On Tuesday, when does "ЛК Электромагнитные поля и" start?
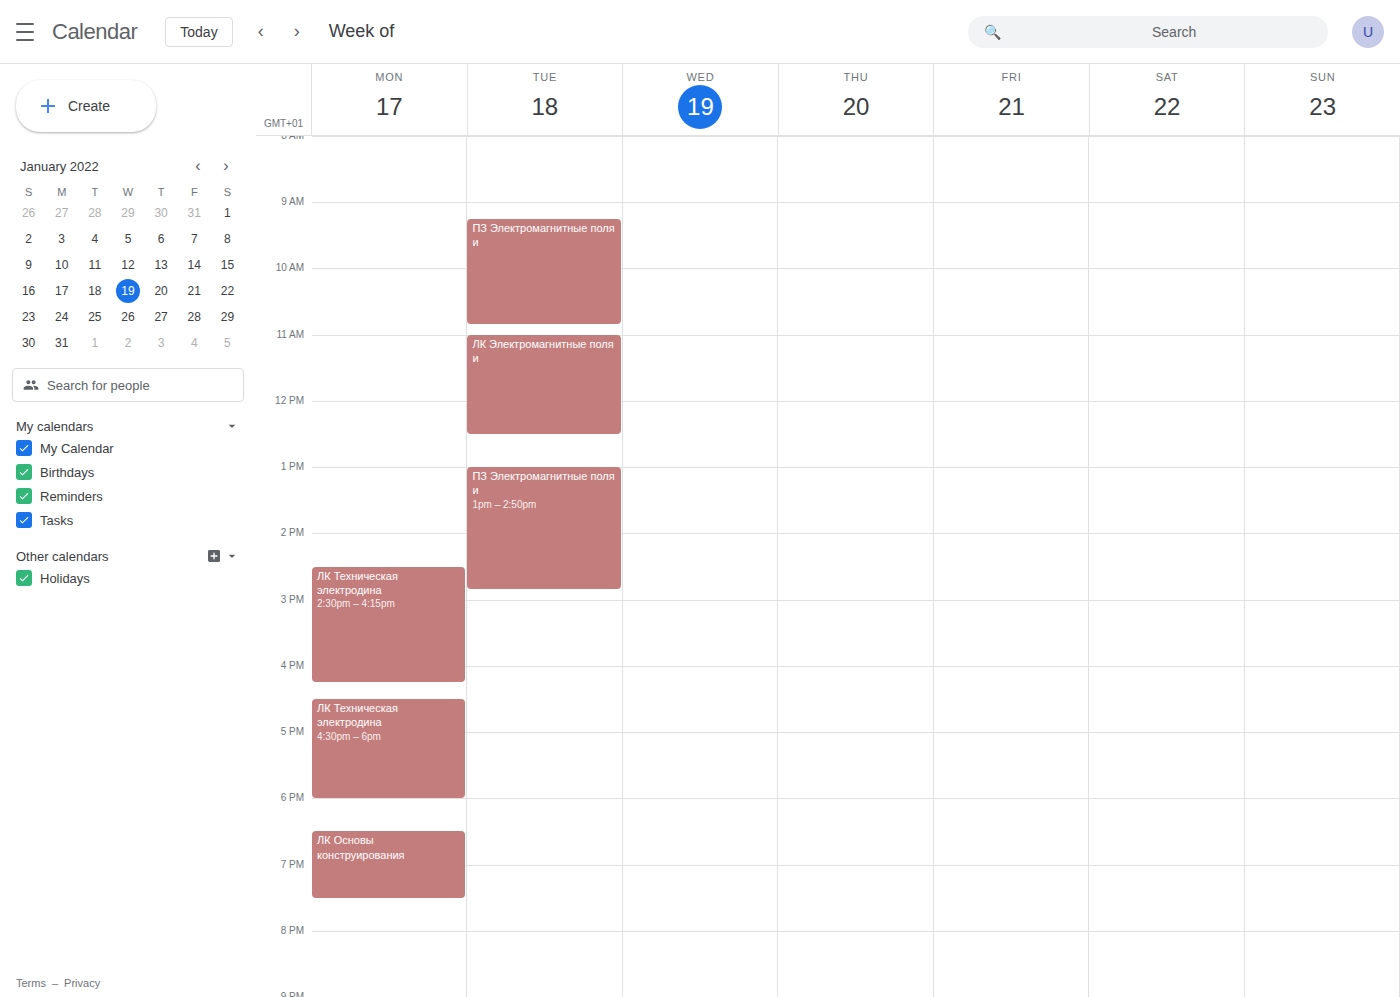
11:00